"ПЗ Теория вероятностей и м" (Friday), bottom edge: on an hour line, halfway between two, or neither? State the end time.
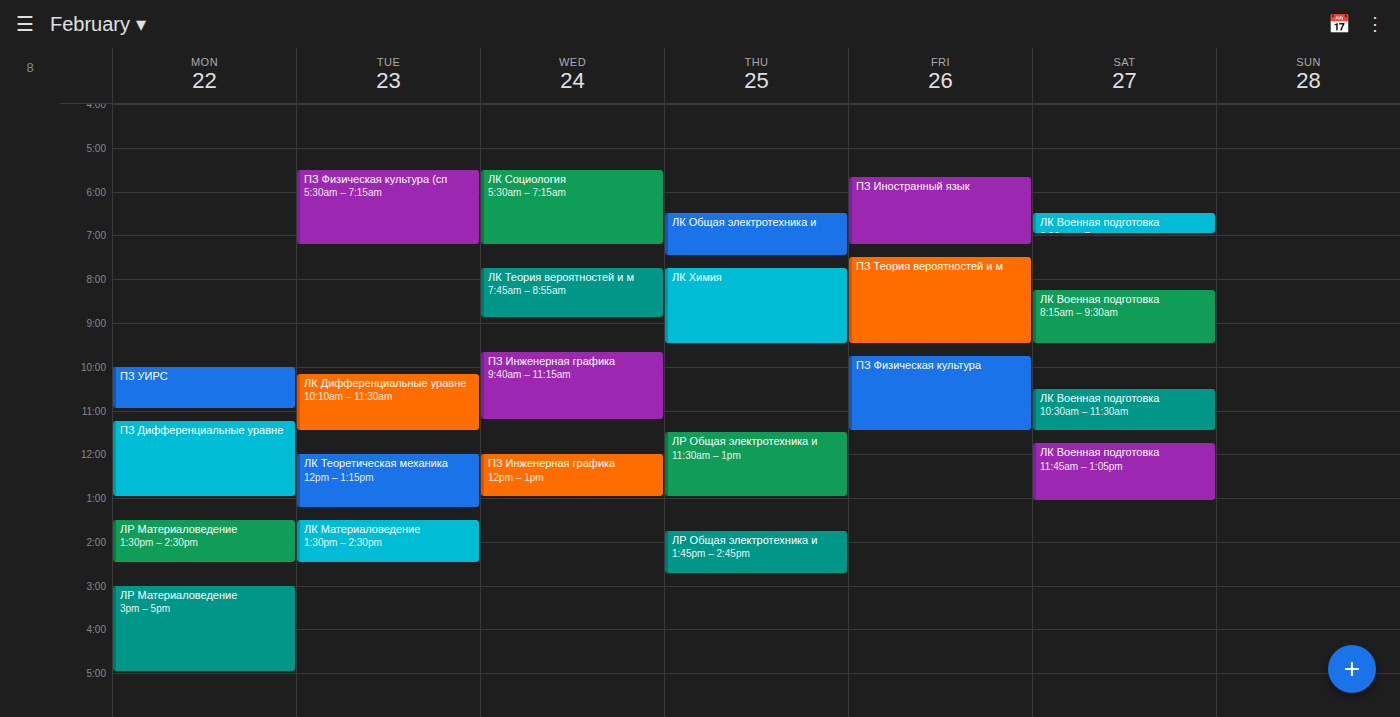
9:30 AM -- halfway between the 9 AM and 10 AM lines.